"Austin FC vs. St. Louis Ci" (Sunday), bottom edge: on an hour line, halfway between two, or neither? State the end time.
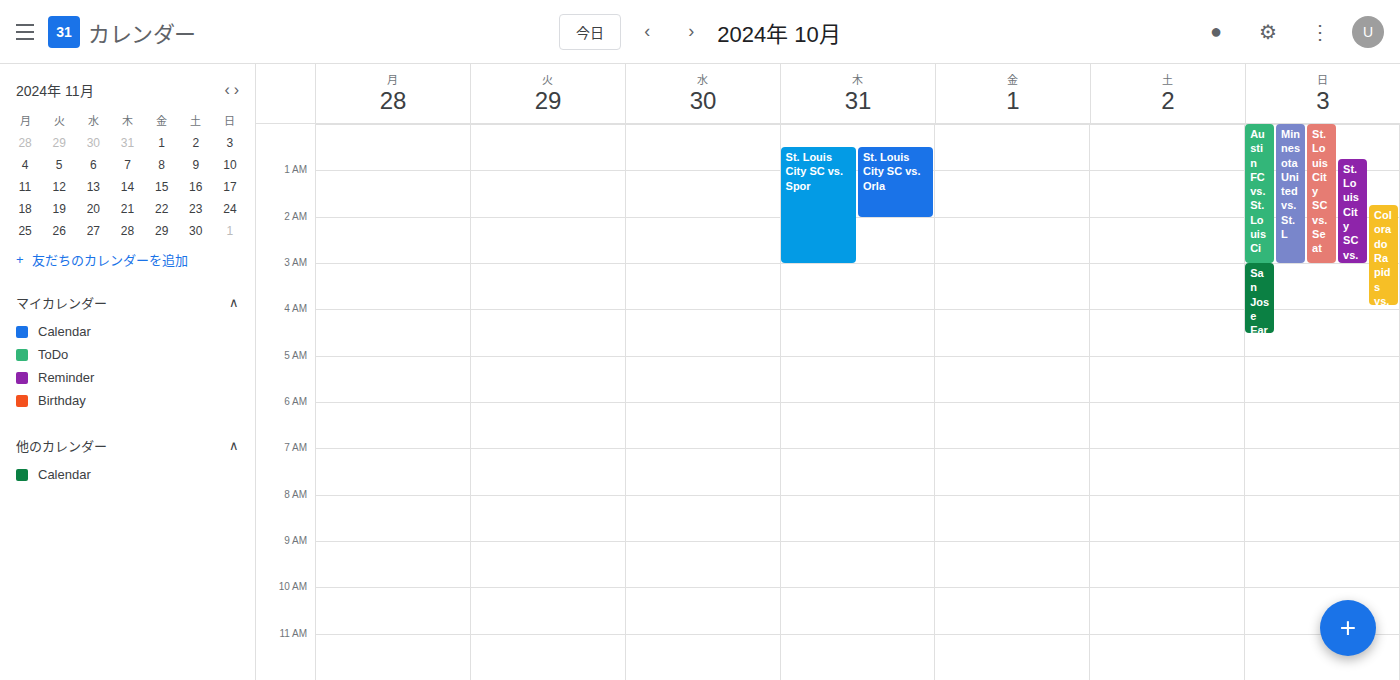
3:00 AM -- exactly on the 3 AM line.